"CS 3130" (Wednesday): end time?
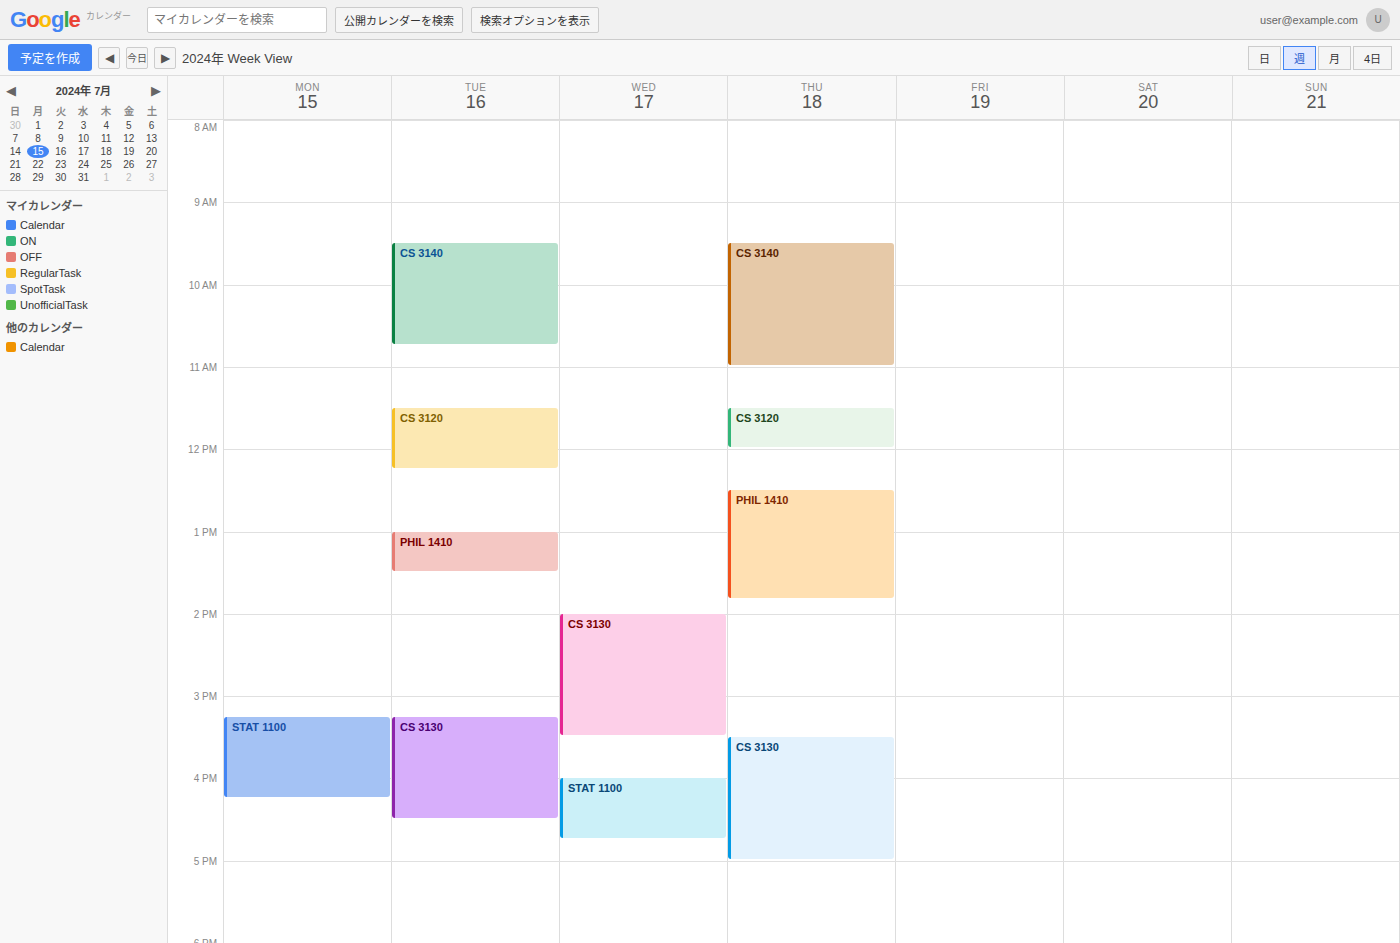
3:30 PM